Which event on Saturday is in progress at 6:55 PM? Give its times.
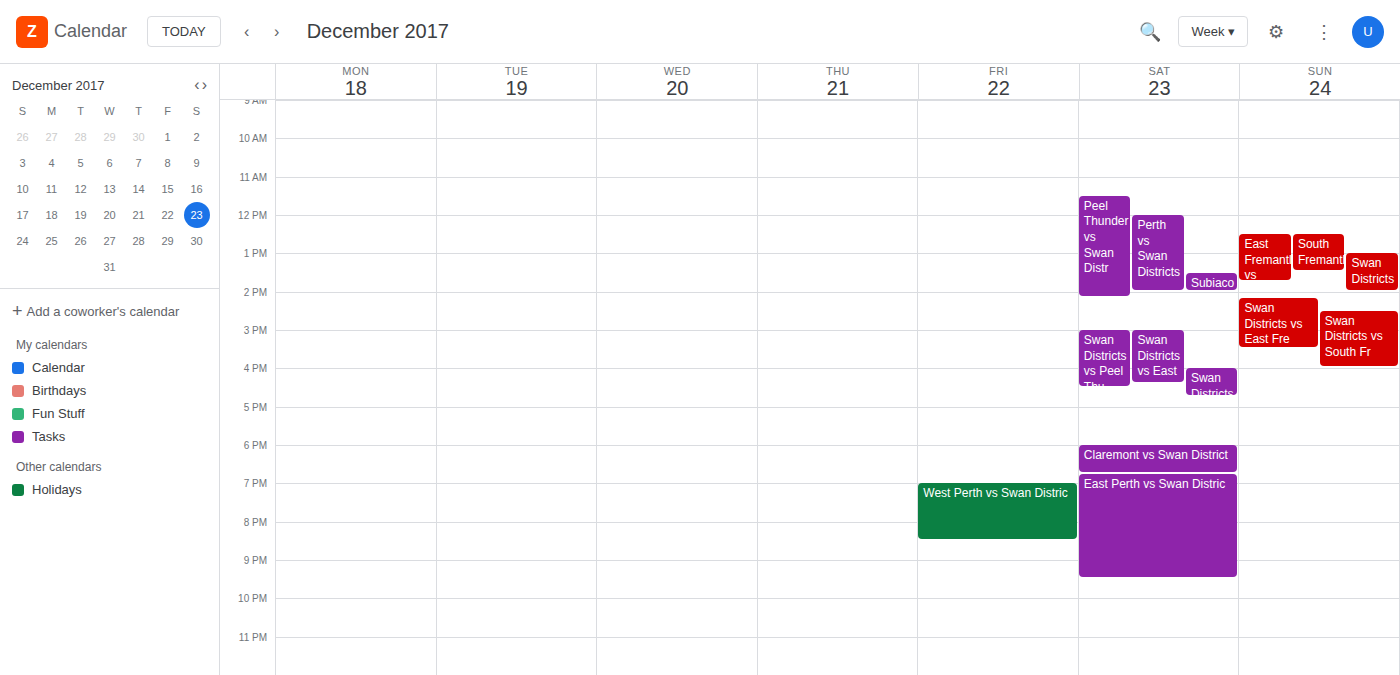
"East Perth vs Swan Distric", 6:45 PM to 9:30 PM